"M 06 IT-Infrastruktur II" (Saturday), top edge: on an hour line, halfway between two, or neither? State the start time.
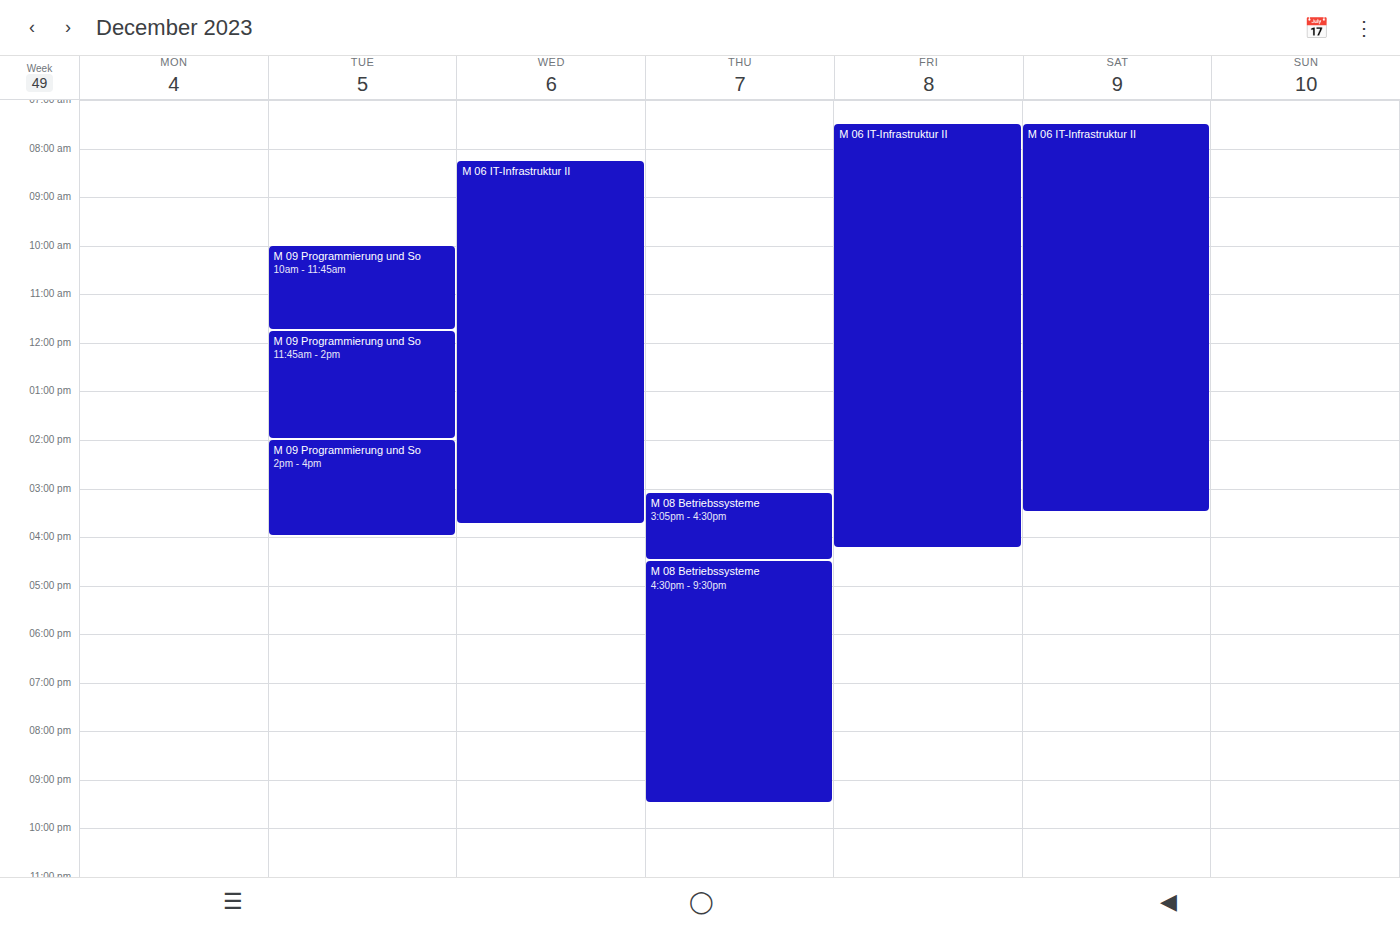
07:30 -- halfway between the 07:00 and 08:00 lines.